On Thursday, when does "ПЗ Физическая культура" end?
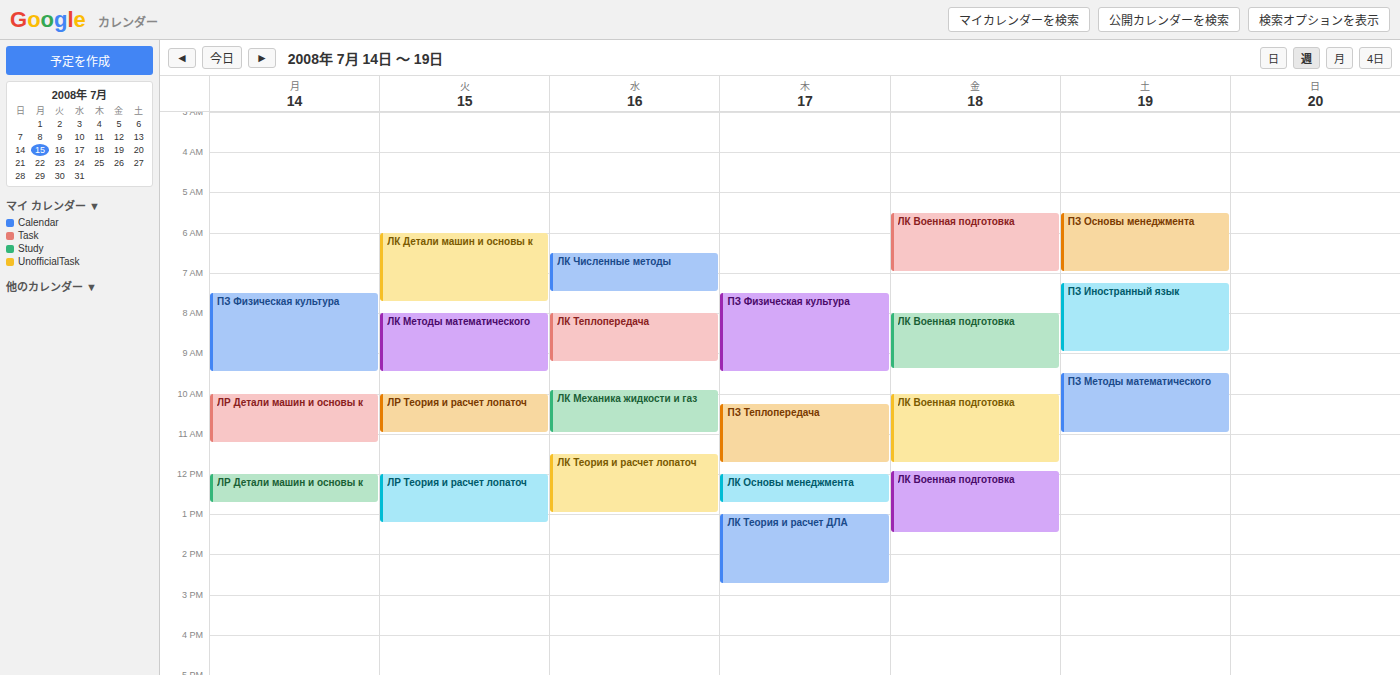
9:30 AM